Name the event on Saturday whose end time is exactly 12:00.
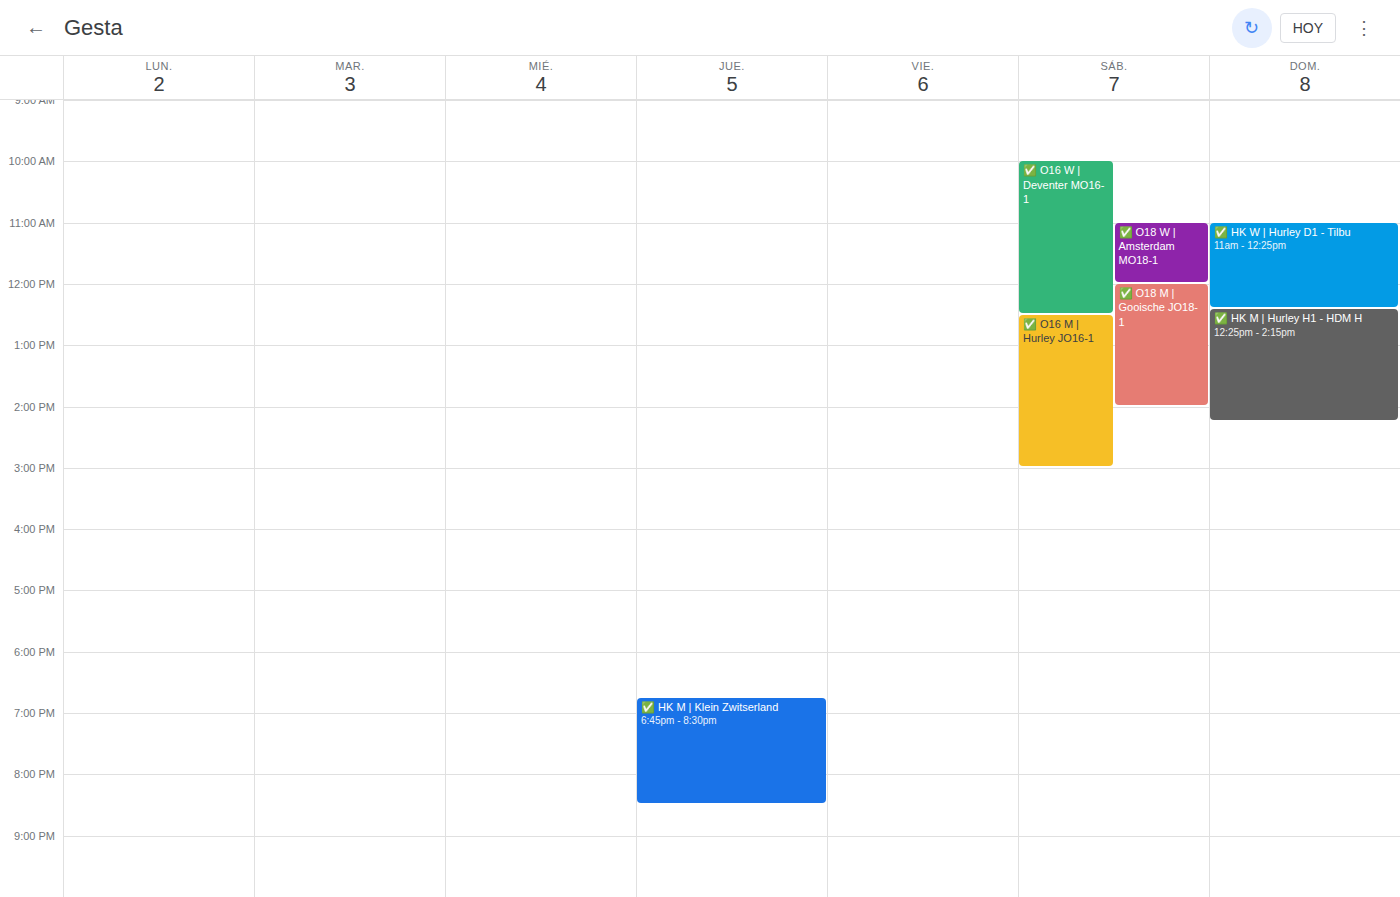
"✅ O18 W | Amsterdam MO18-1"